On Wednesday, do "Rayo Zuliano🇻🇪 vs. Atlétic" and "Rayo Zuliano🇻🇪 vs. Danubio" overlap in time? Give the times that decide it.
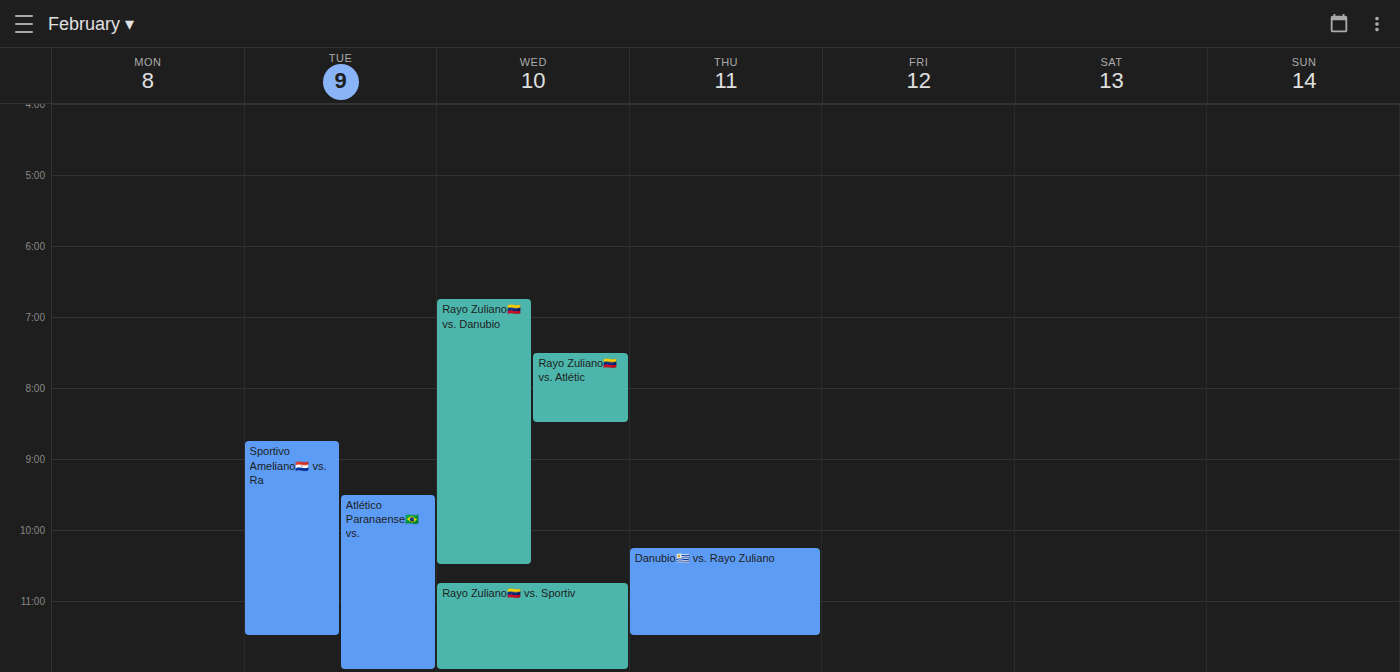
"Rayo Zuliano🇻🇪 vs. Atlétic" runs 7:30 PM to 8:30 PM, inside "Rayo Zuliano🇻🇪 vs. Danubio" -- they overlap.